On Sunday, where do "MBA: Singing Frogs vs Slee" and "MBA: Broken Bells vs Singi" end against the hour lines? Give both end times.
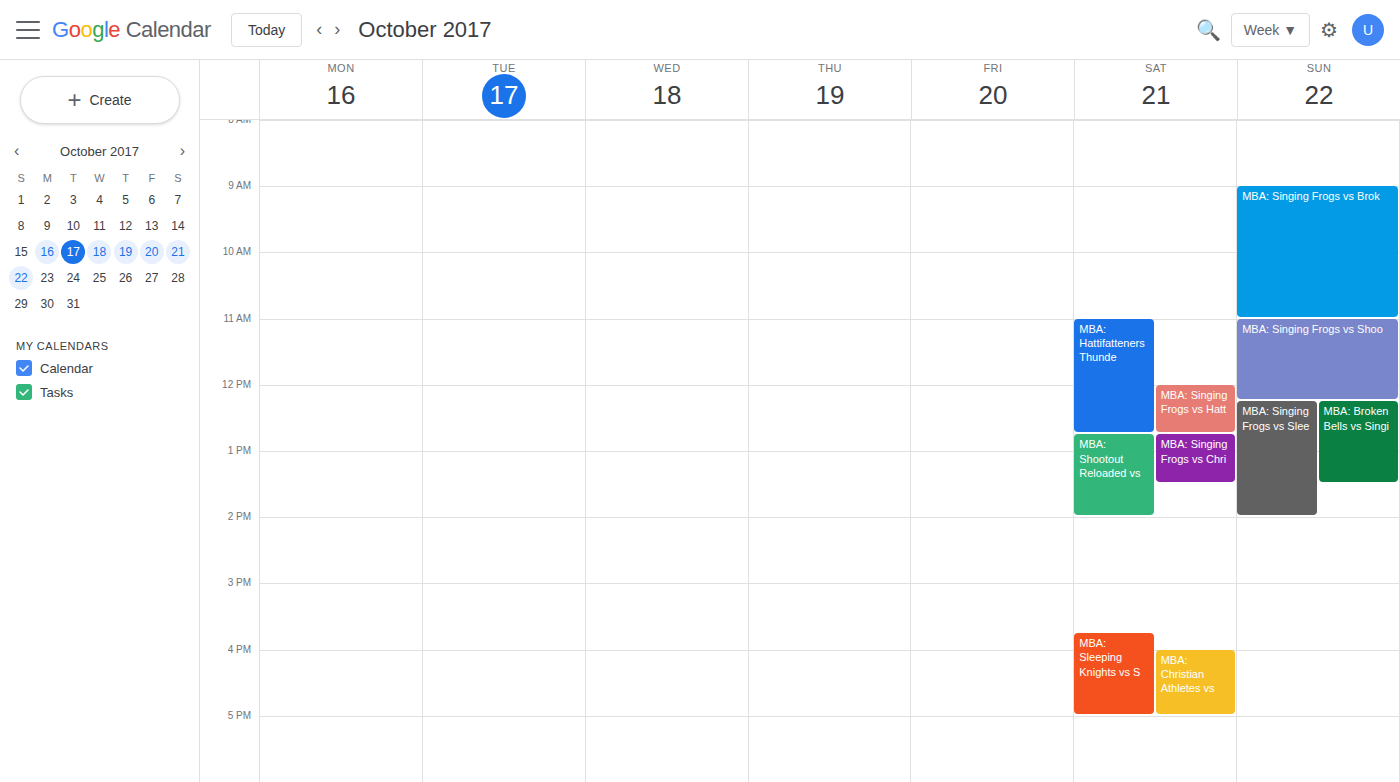
"MBA: Singing Frogs vs Slee": 2:00 PM, exactly on the 2 PM line. "MBA: Broken Bells vs Singi": 1:30 PM, halfway between the 1 PM and 2 PM lines.